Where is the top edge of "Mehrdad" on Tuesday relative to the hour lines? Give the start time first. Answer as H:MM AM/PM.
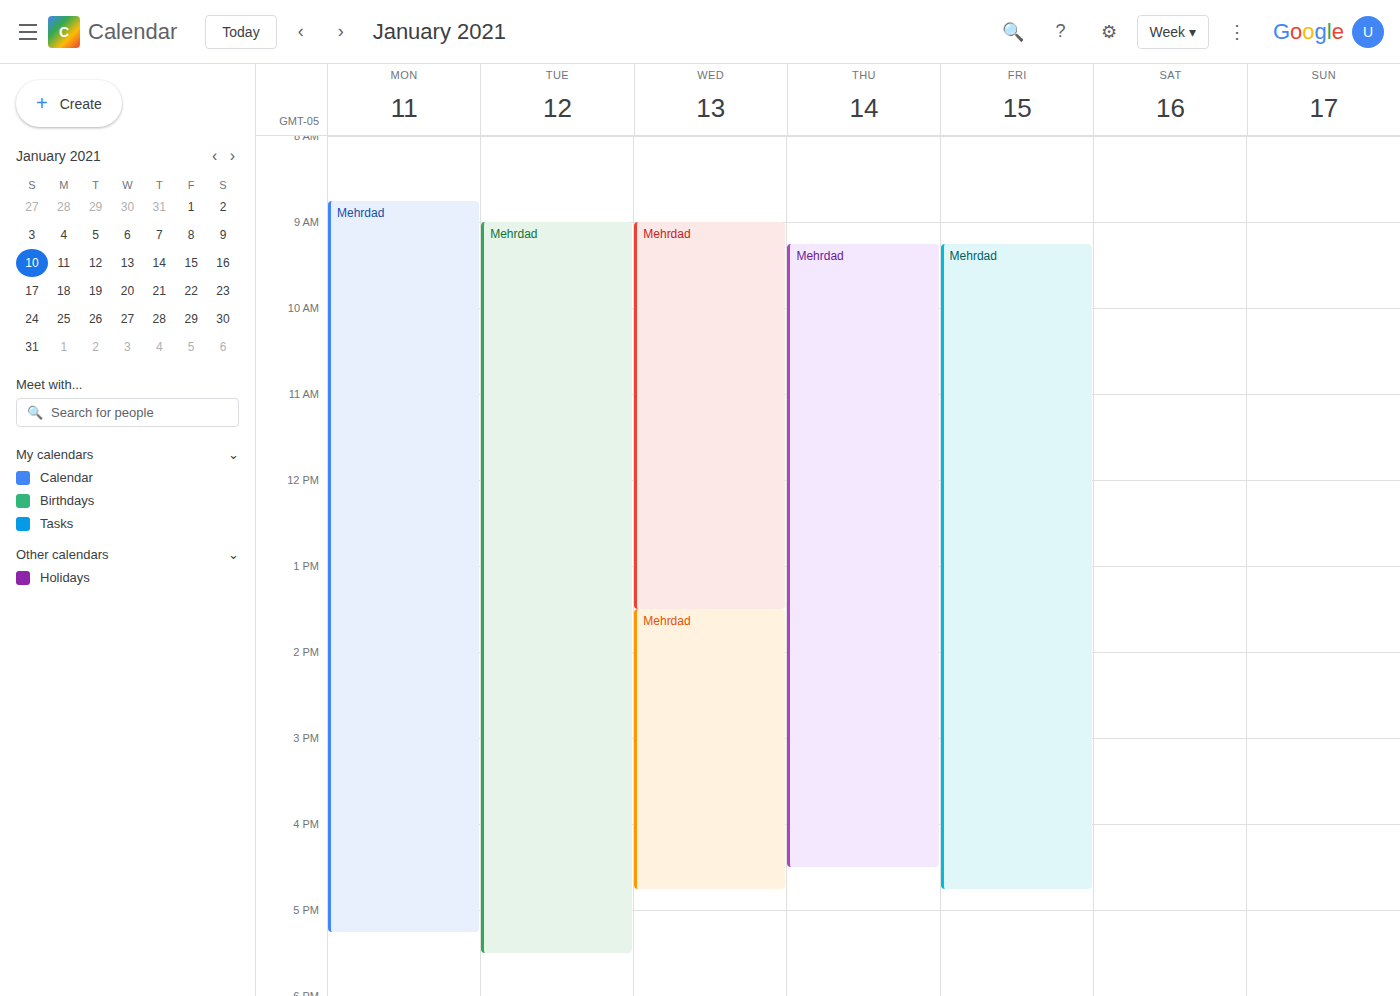
9:00 AM -- exactly on the 9 AM line.